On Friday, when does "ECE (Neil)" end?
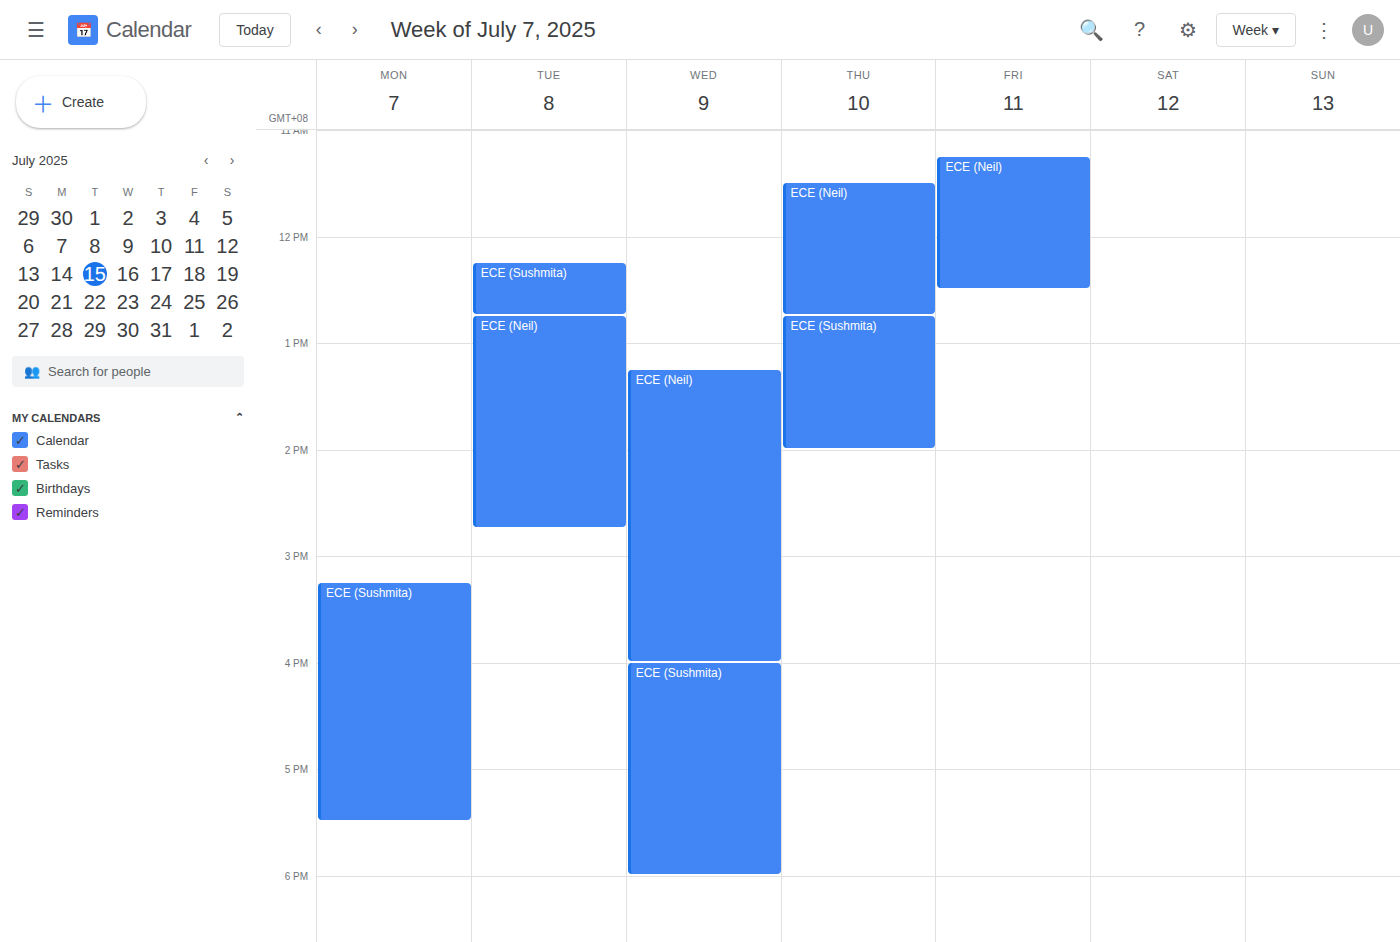
12:30 PM